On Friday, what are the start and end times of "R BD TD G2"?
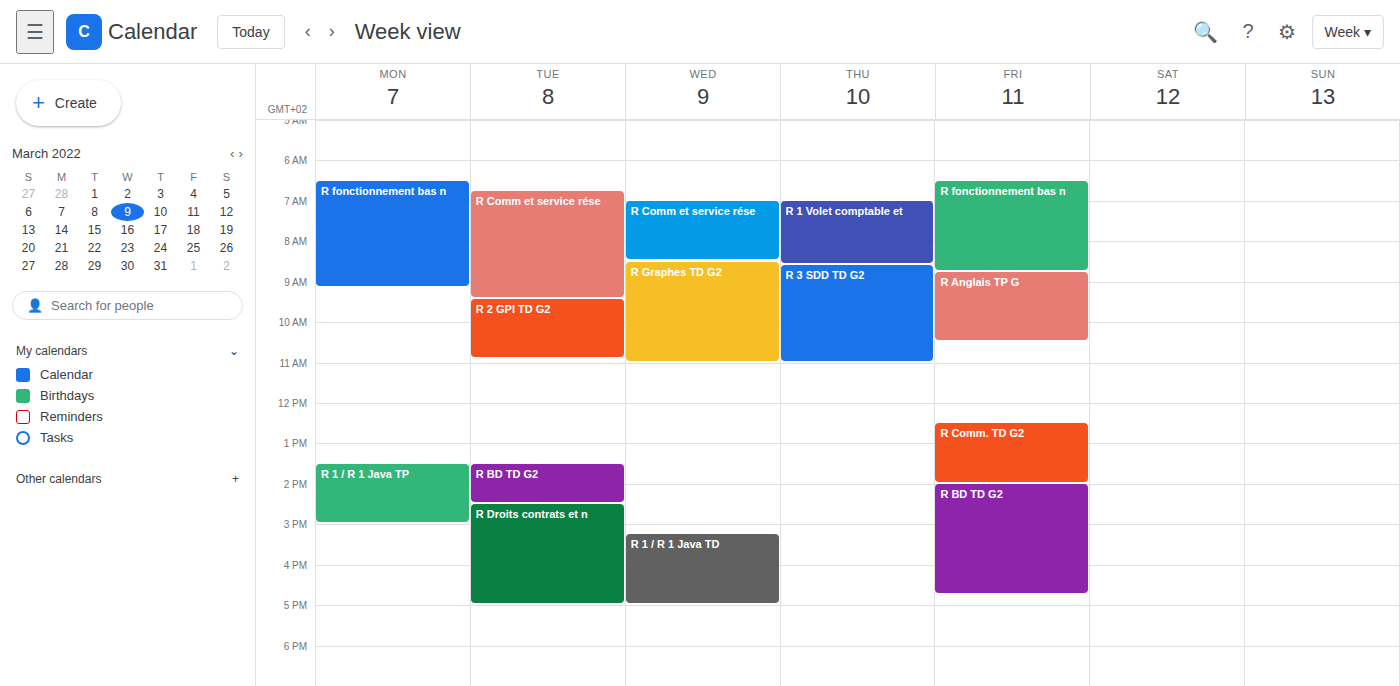
2:00 PM to 4:45 PM